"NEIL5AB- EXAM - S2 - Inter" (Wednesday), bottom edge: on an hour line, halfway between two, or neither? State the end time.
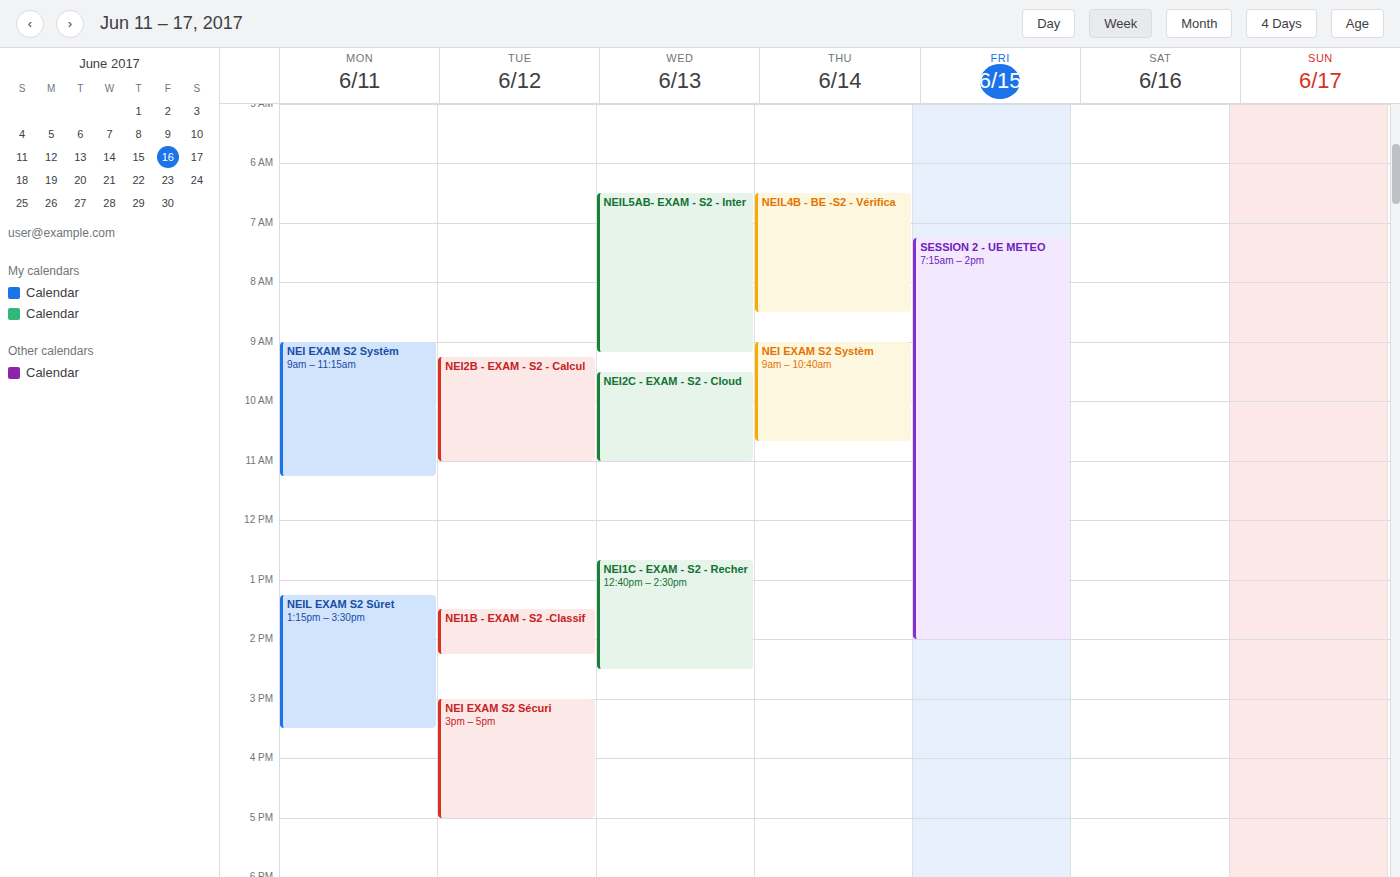
09:10 -- neither: 10 minutes below the 09:00 line and 50 minutes above the 10:00 line.